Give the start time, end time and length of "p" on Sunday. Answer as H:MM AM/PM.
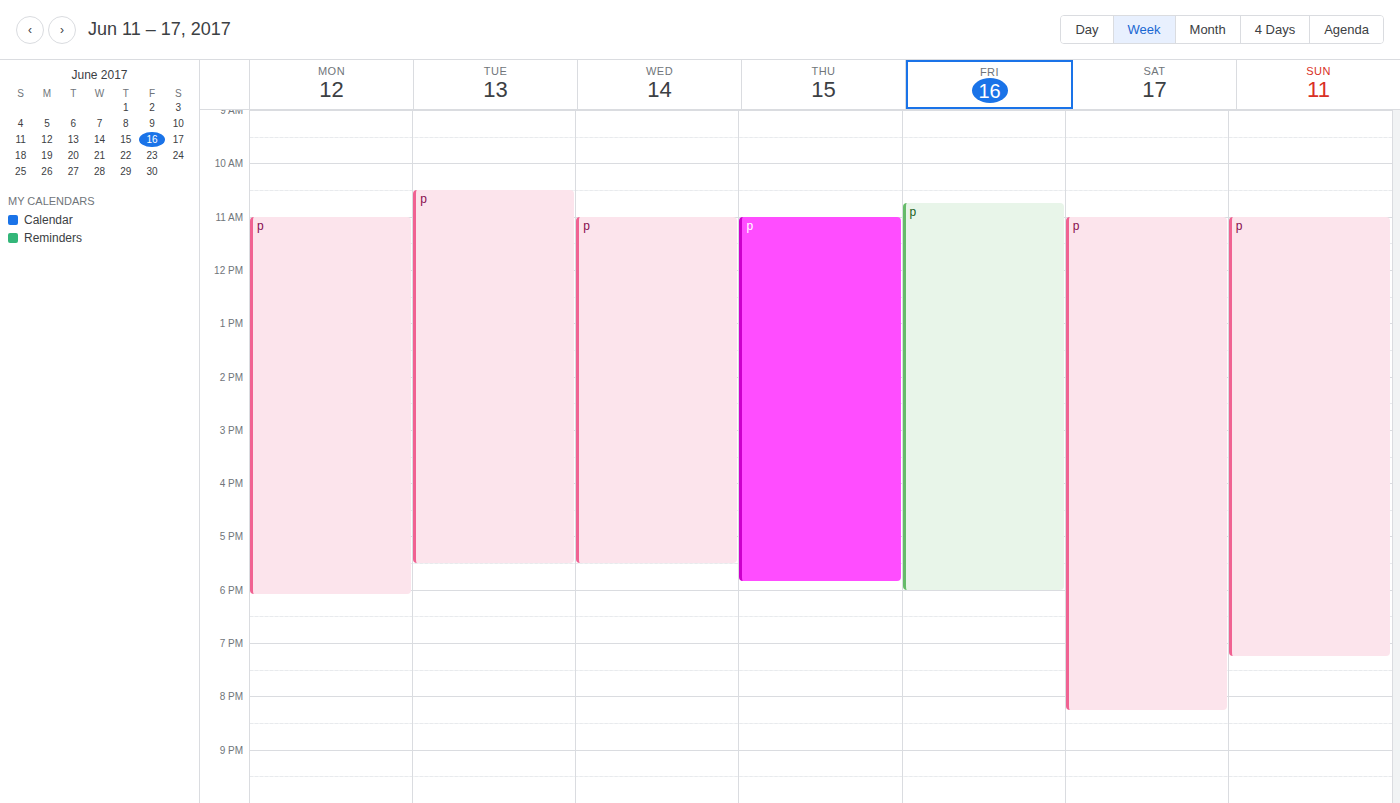
11:00 AM to 7:15 PM, 8 hours 15 minutes